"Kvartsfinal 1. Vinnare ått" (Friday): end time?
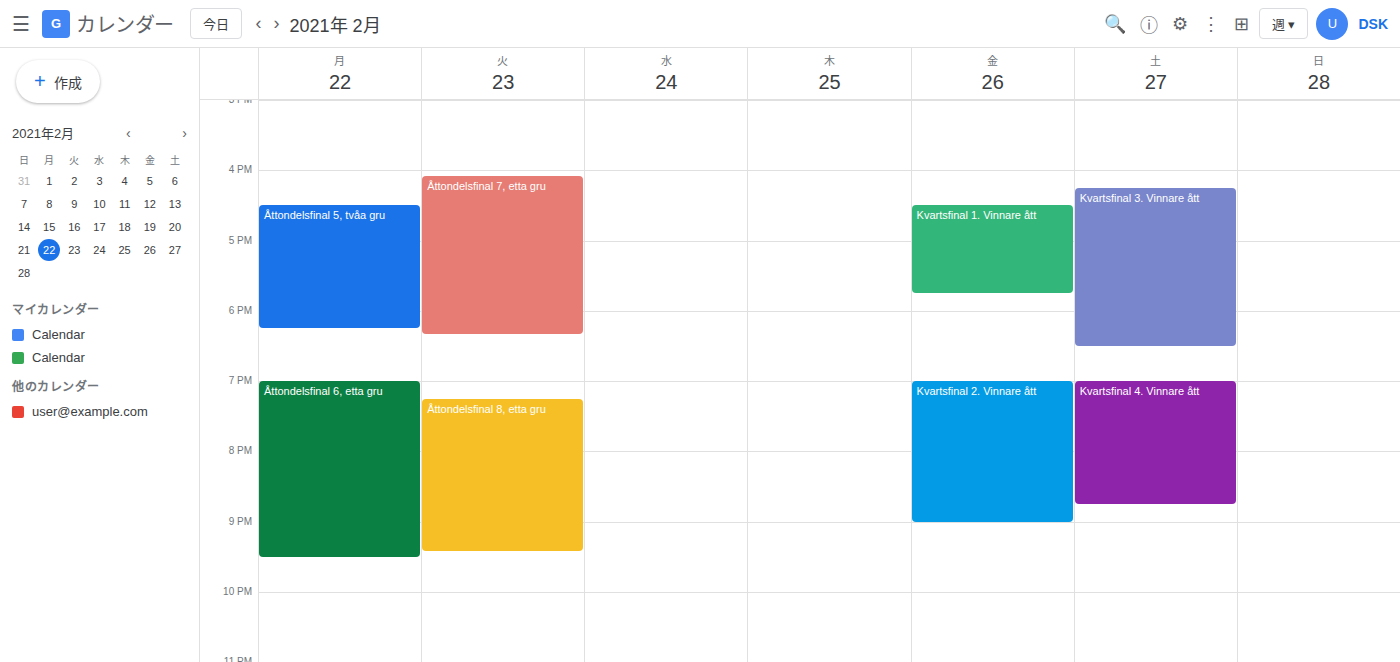
5:45 PM